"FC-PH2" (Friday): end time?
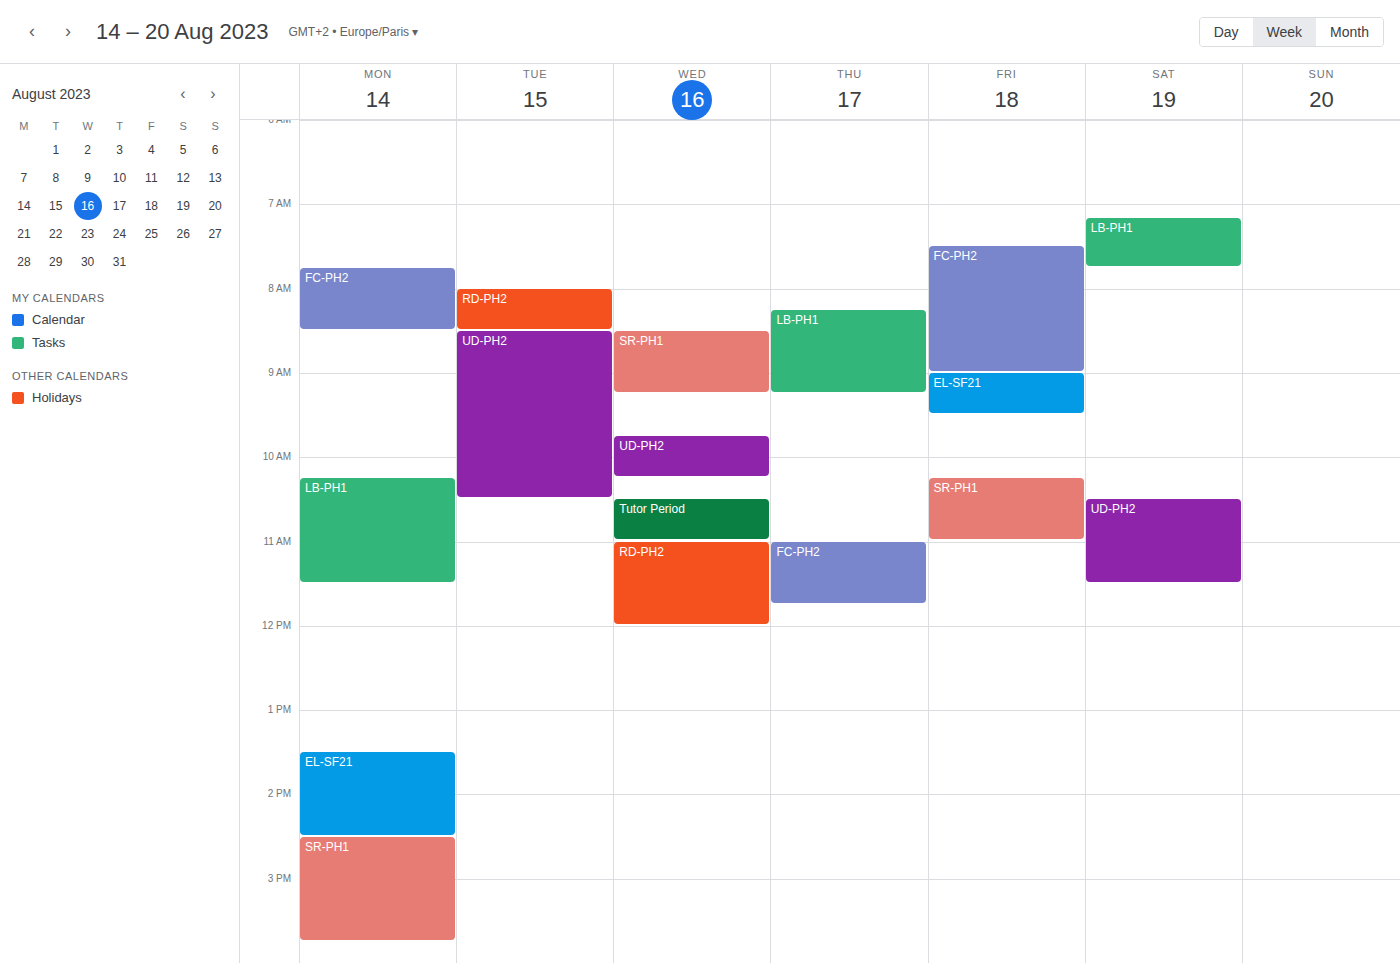
9:00 AM